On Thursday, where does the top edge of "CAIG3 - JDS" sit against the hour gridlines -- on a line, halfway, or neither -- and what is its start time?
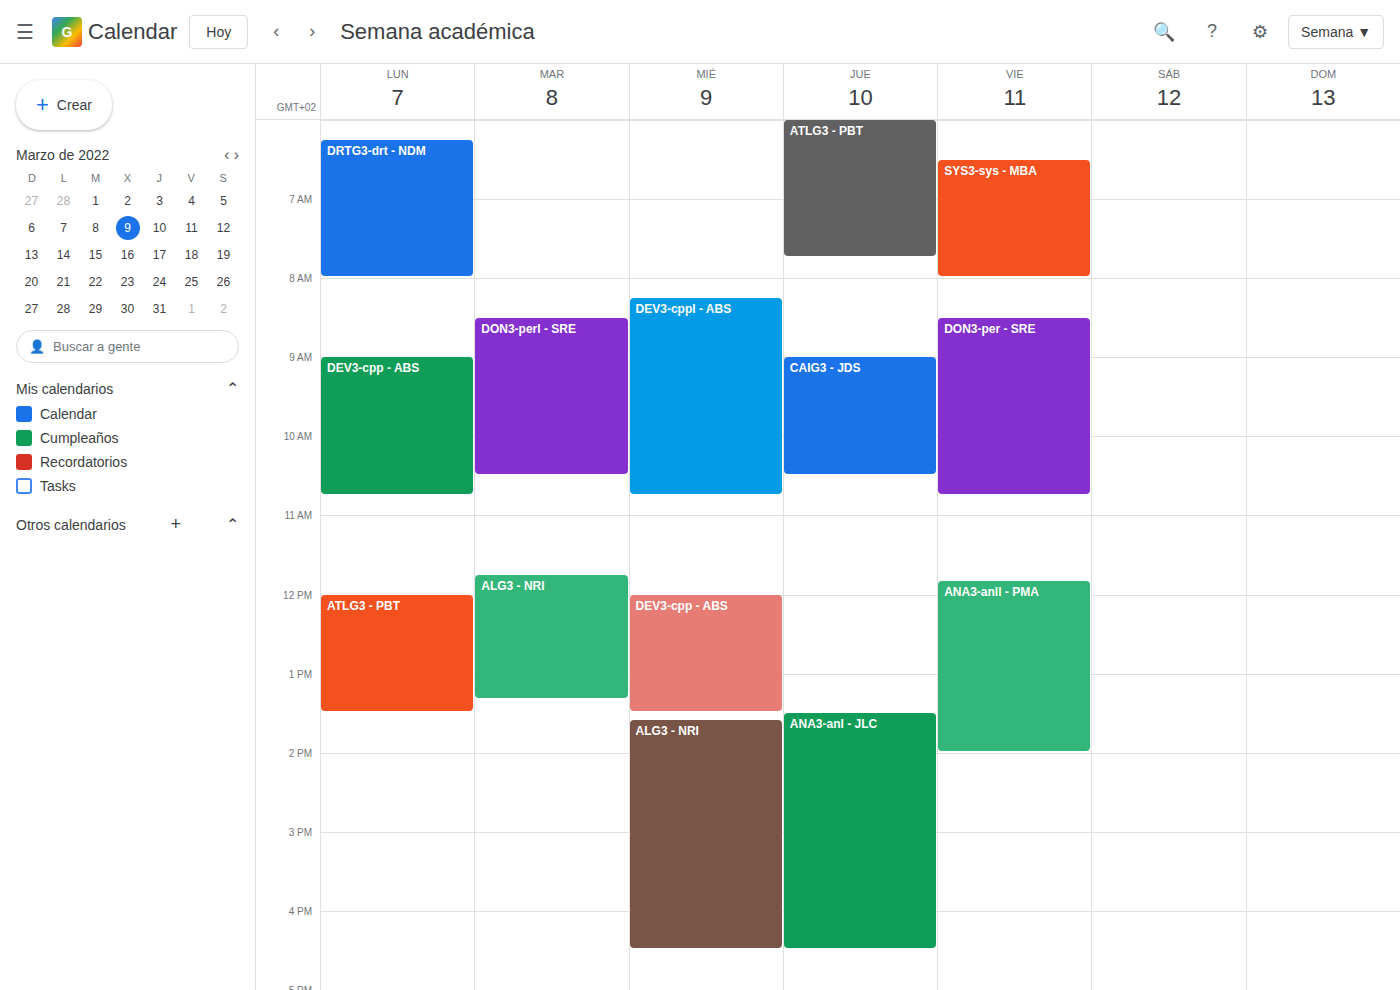
9:00 AM -- exactly on the 9 AM line.